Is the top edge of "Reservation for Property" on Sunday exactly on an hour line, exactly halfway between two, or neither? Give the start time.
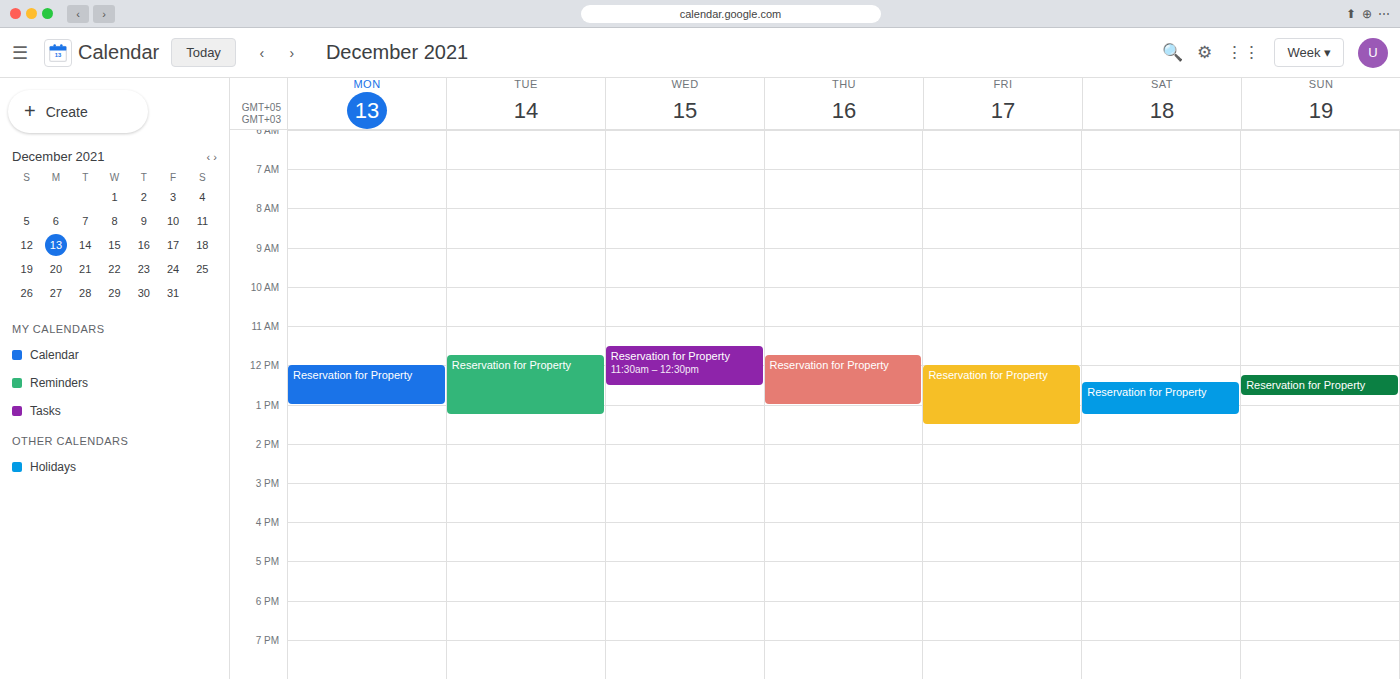
12:15 PM -- neither: a quarter of the way from the 12 PM line to the 1 PM line.